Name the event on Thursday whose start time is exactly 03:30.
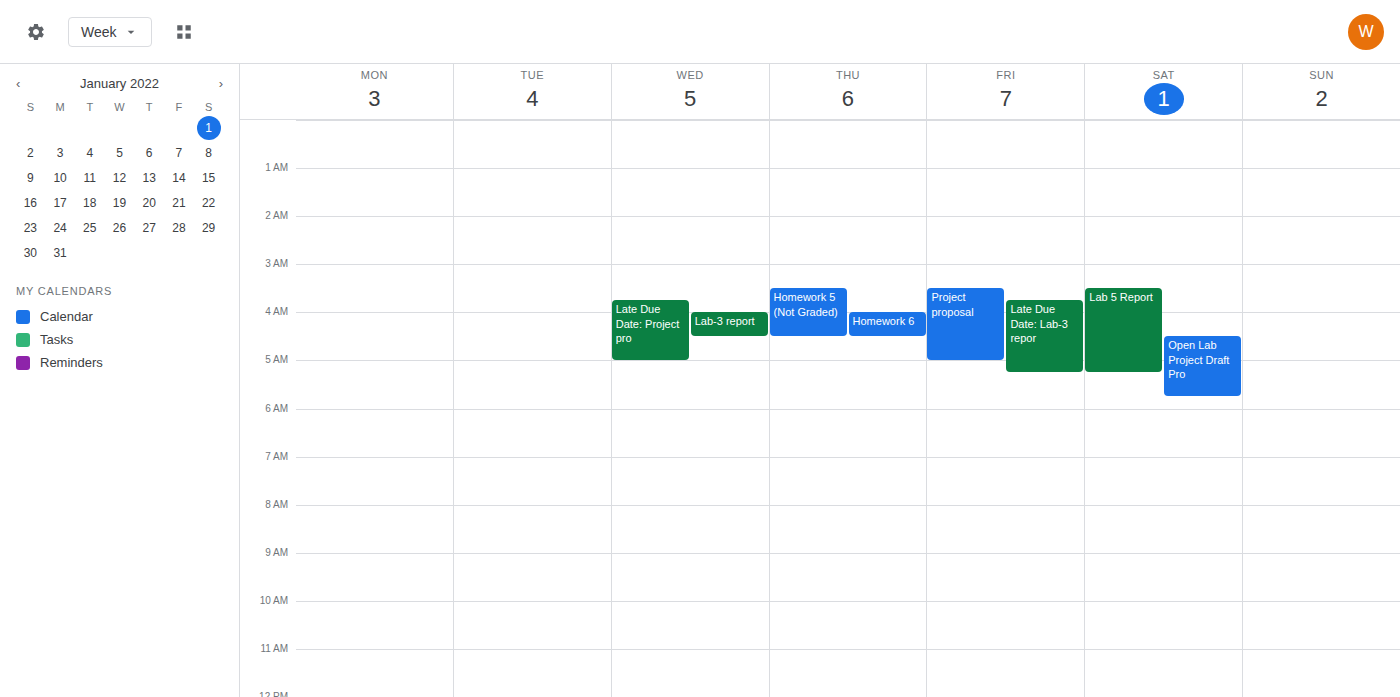
"Homework 5 (Not Graded)"